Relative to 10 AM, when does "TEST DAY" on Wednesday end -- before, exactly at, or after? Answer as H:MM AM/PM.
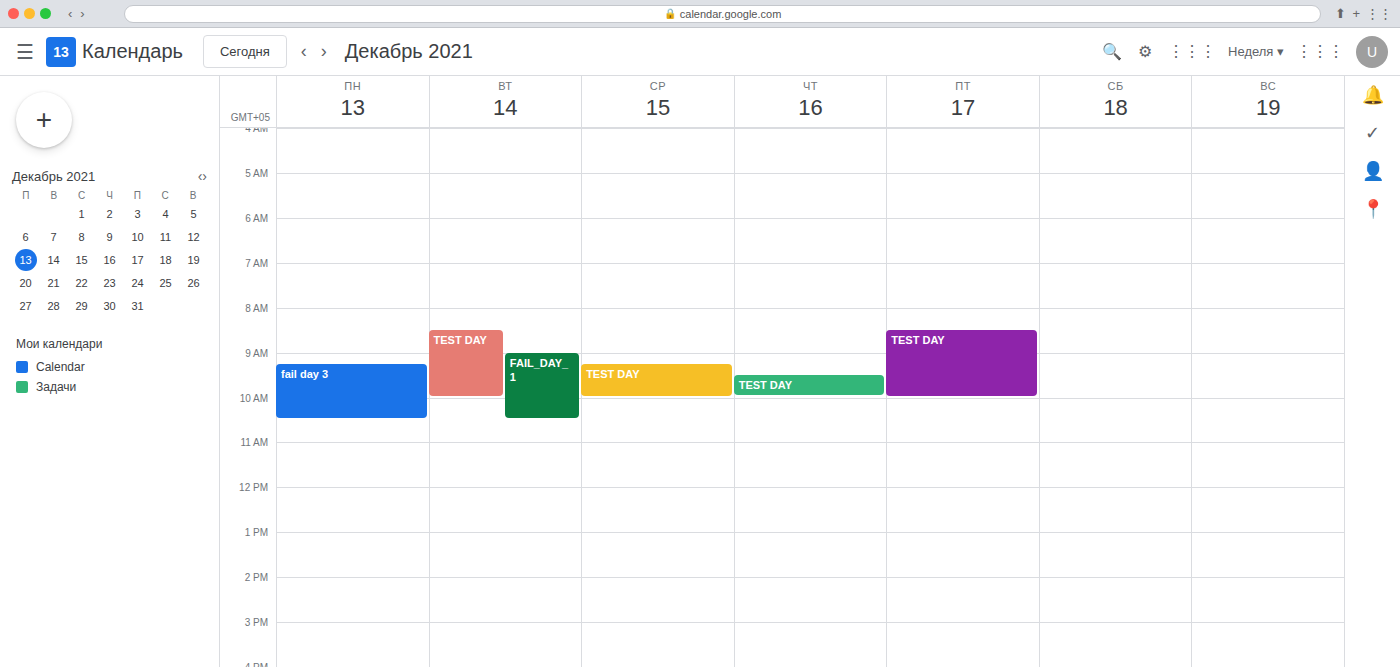
10:00 AM -- exactly at 10 AM, on the 10 AM line.